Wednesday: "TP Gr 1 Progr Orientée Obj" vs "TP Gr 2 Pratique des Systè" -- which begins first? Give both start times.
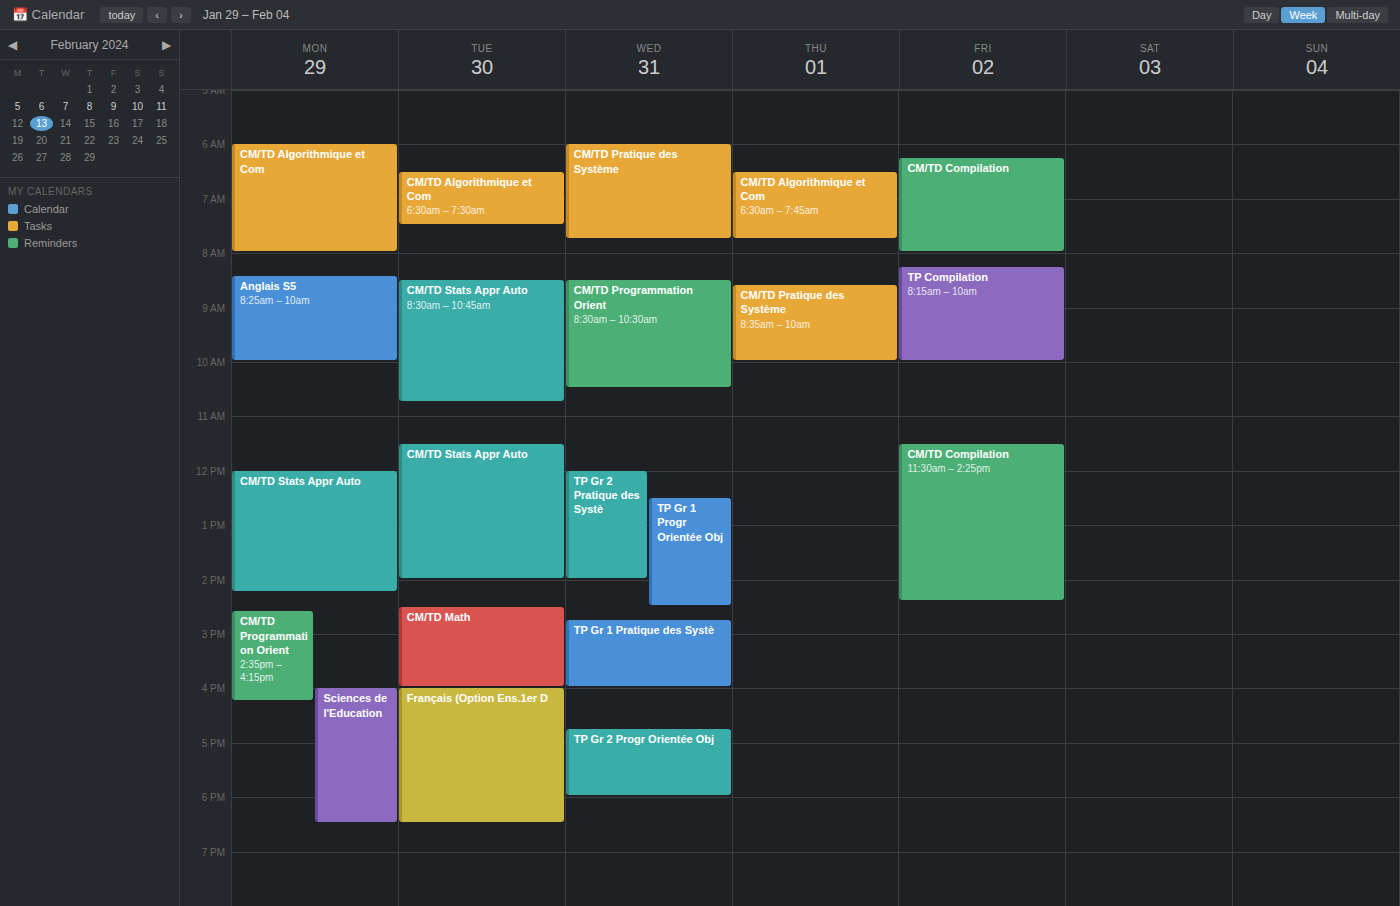
"TP Gr 2 Pratique des Systè" 12:00 PM; "TP Gr 1 Progr Orientée Obj" 12:30 PM.